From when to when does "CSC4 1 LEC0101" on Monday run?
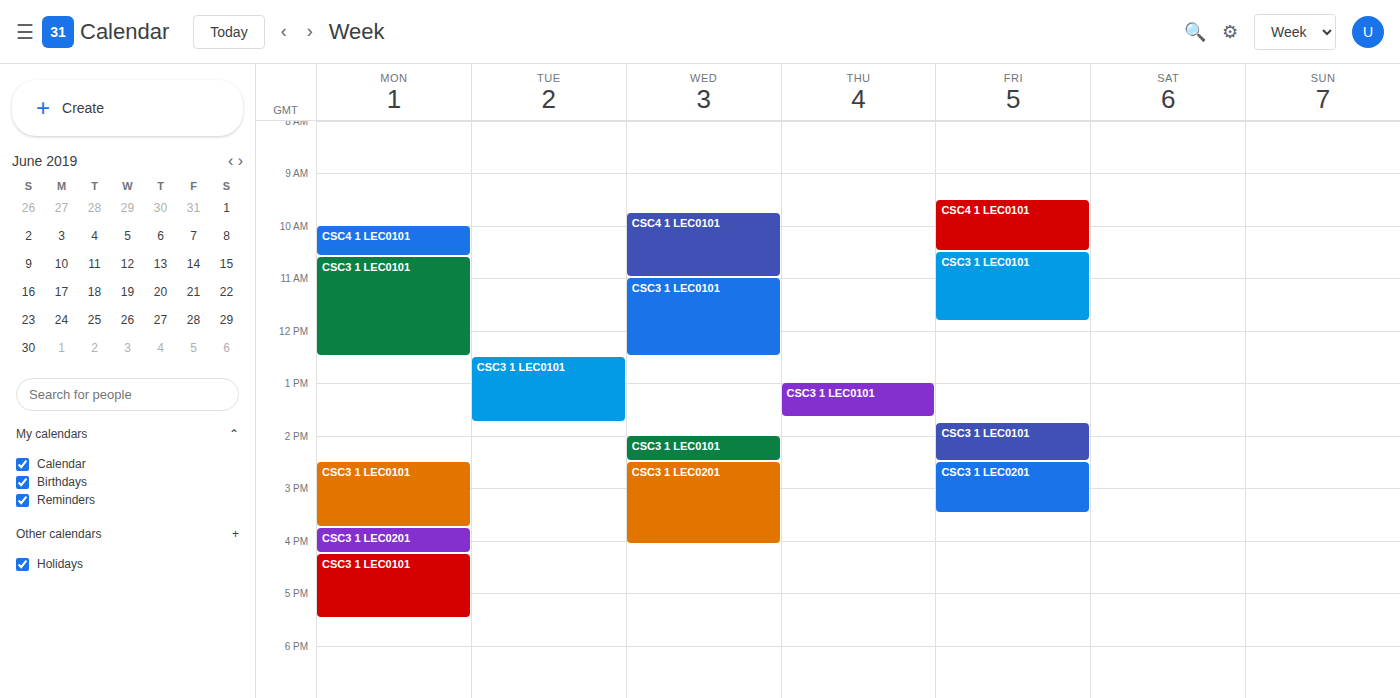
10:00 AM to 10:35 AM